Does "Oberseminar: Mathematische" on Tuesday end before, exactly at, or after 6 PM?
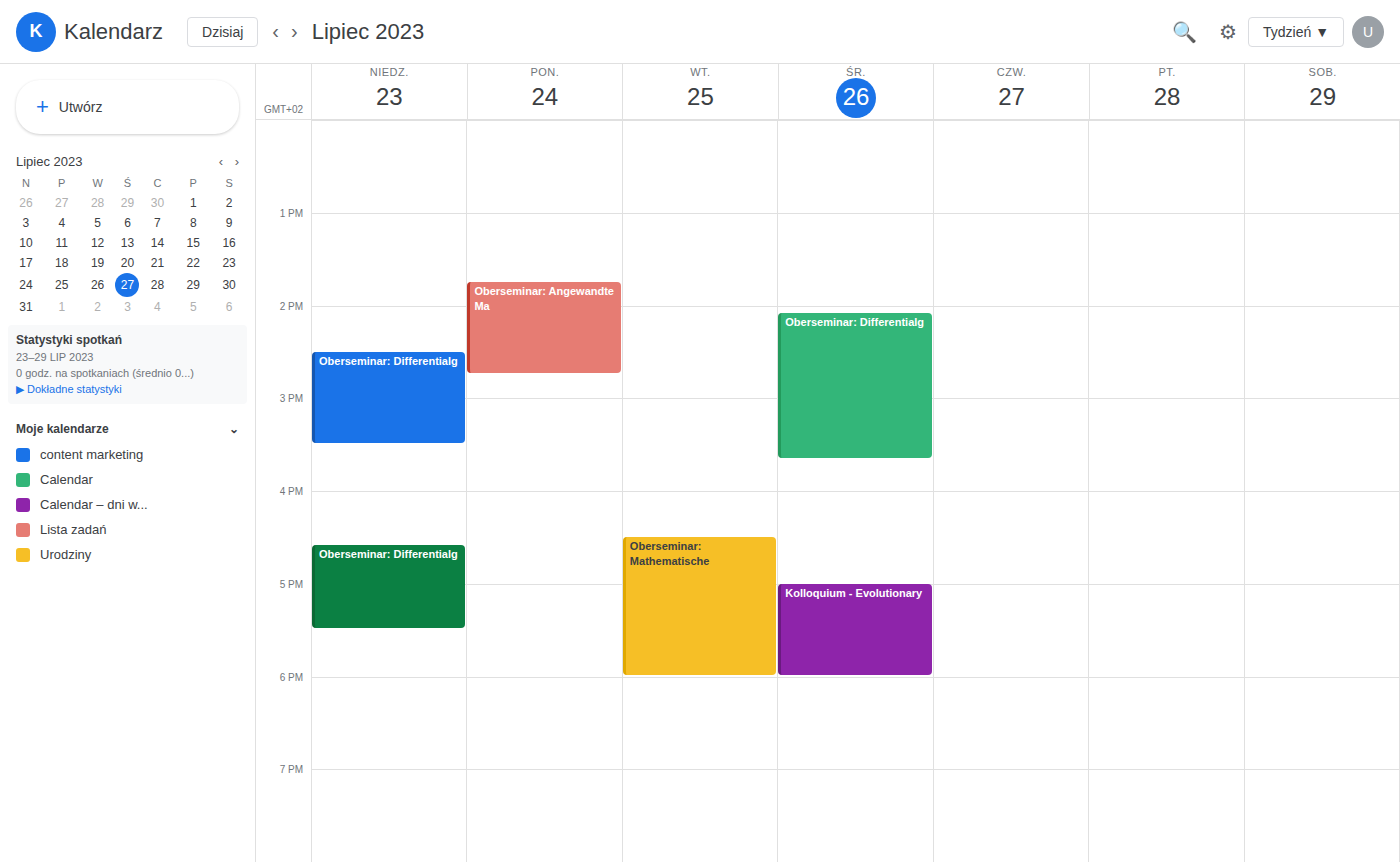
6:00 PM -- exactly at 6 PM, on the 6 PM line.